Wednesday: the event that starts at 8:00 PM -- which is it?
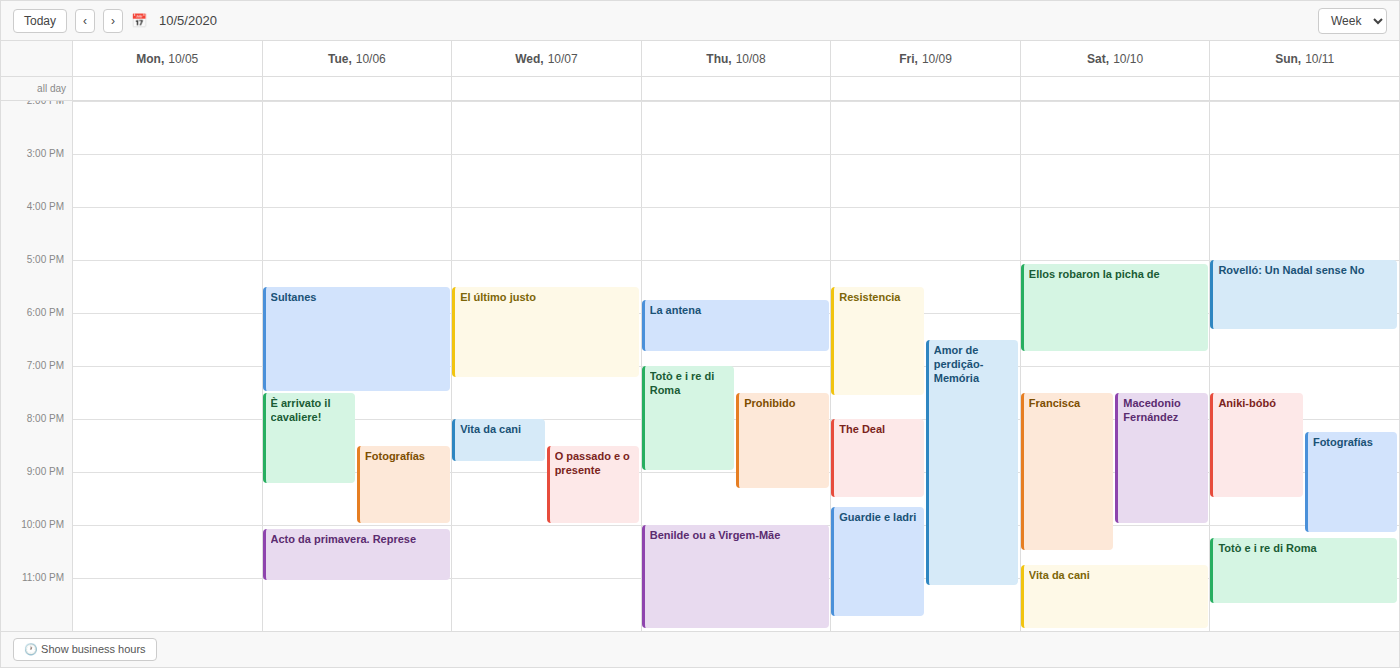
"Vita da cani"